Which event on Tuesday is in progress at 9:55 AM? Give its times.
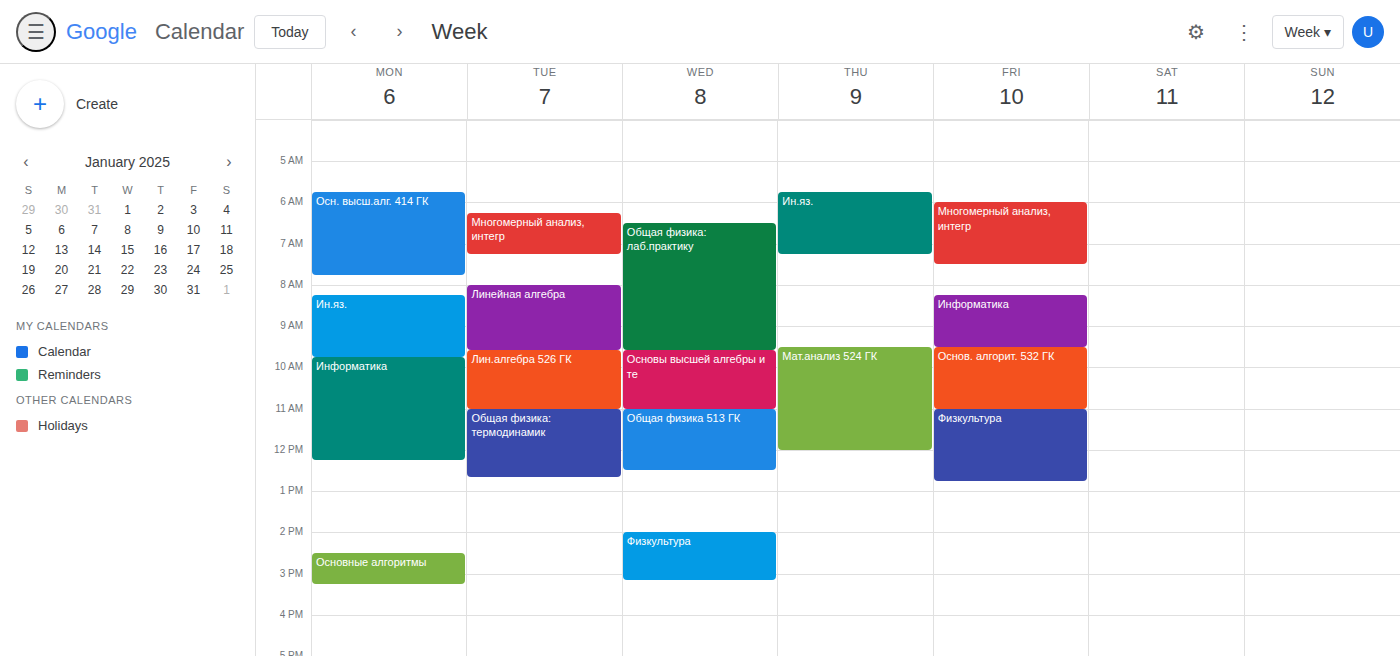
"Лин.алгебра 526 ГК", 9:35 AM to 11:00 AM